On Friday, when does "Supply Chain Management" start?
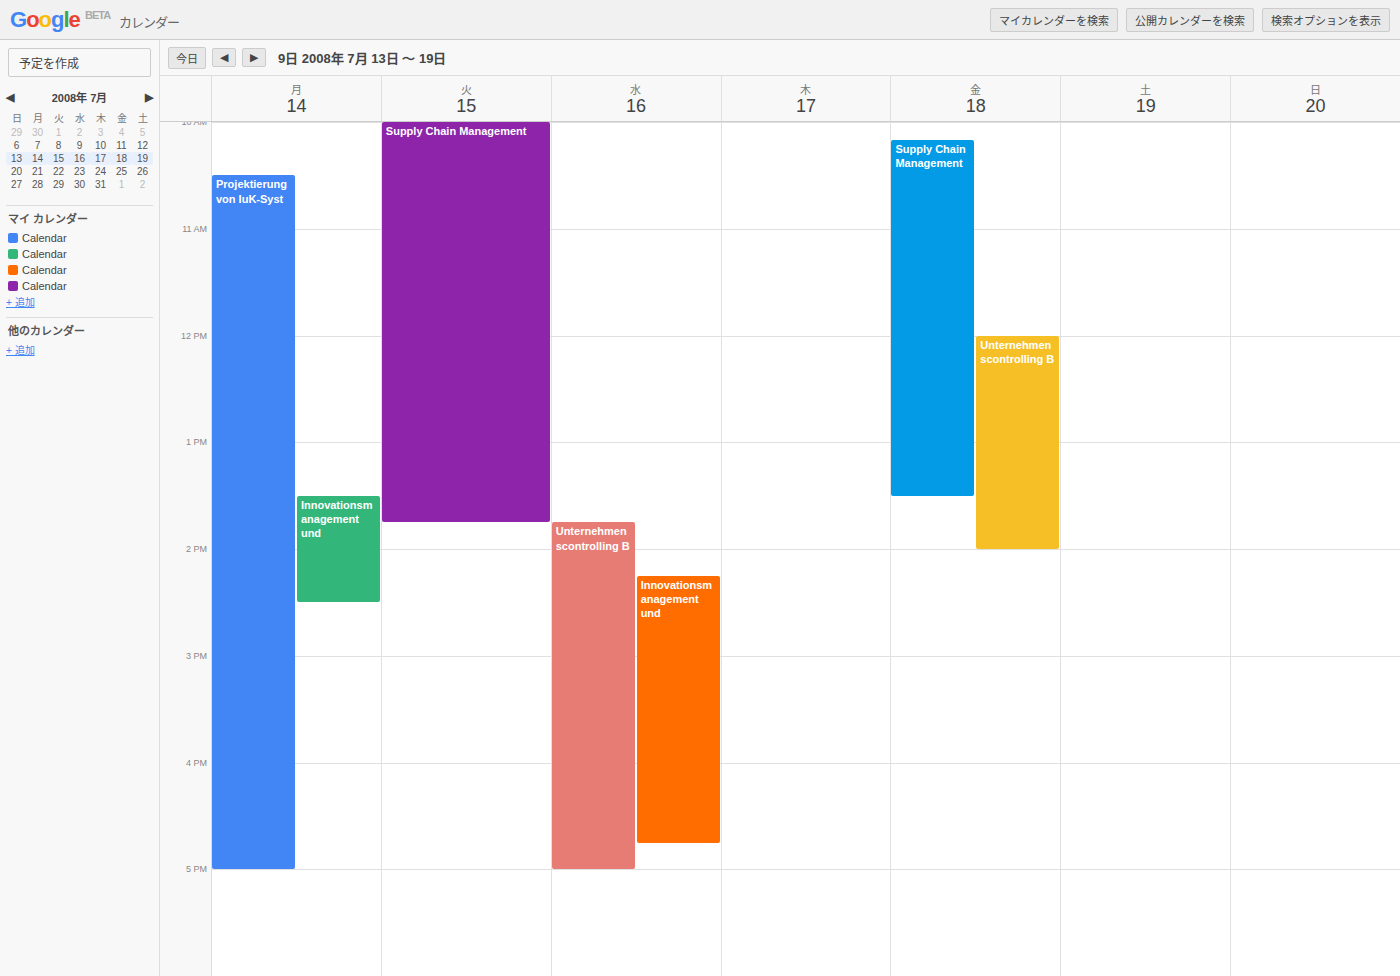
10:10 AM